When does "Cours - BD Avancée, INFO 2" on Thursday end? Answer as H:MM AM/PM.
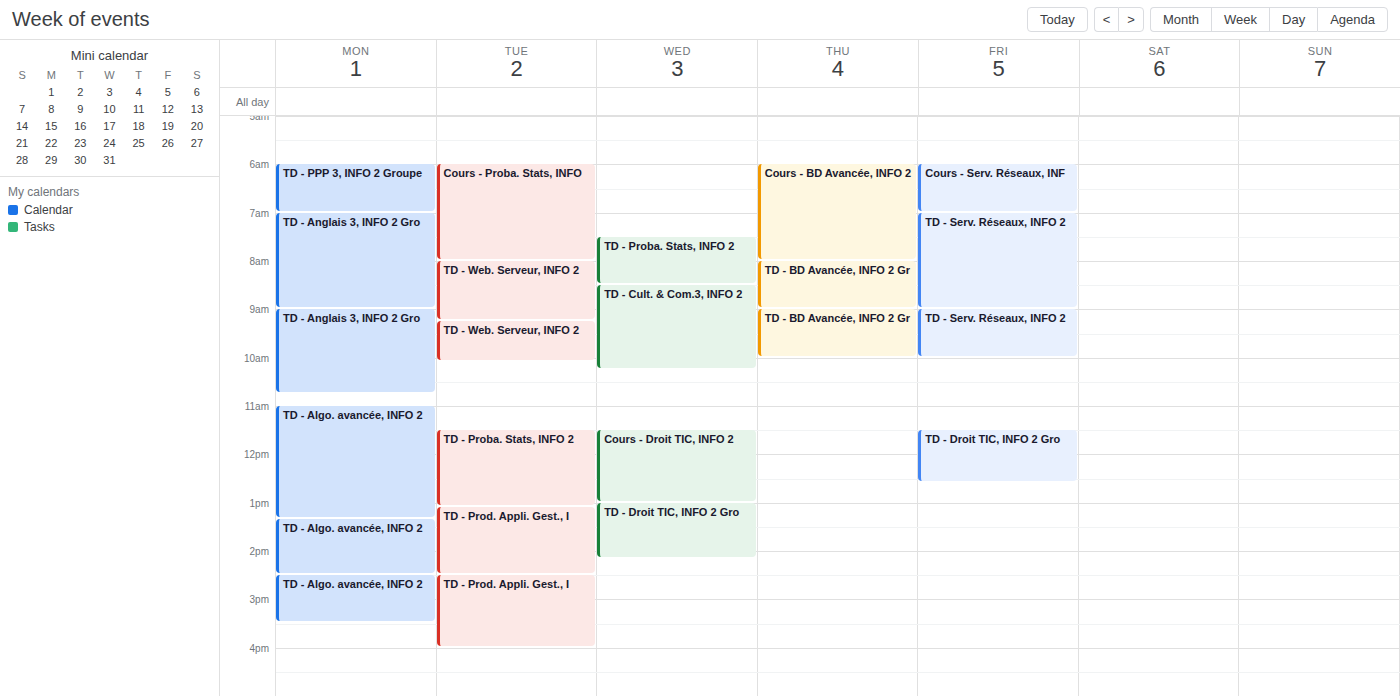
8:00 AM